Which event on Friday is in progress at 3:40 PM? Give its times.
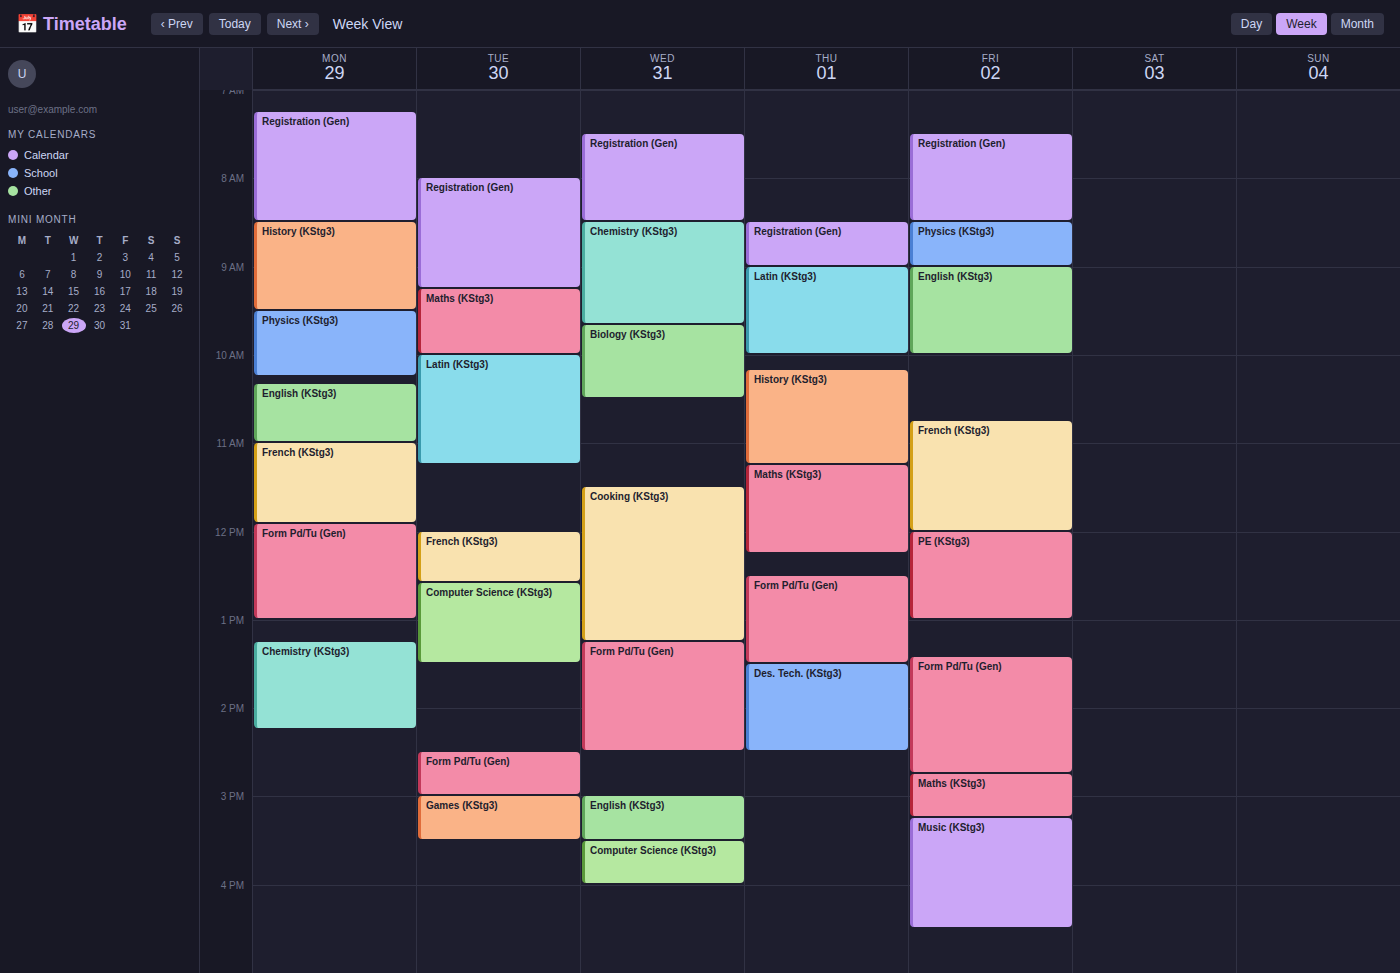
"Music (KStg3)", 3:15 PM to 4:30 PM